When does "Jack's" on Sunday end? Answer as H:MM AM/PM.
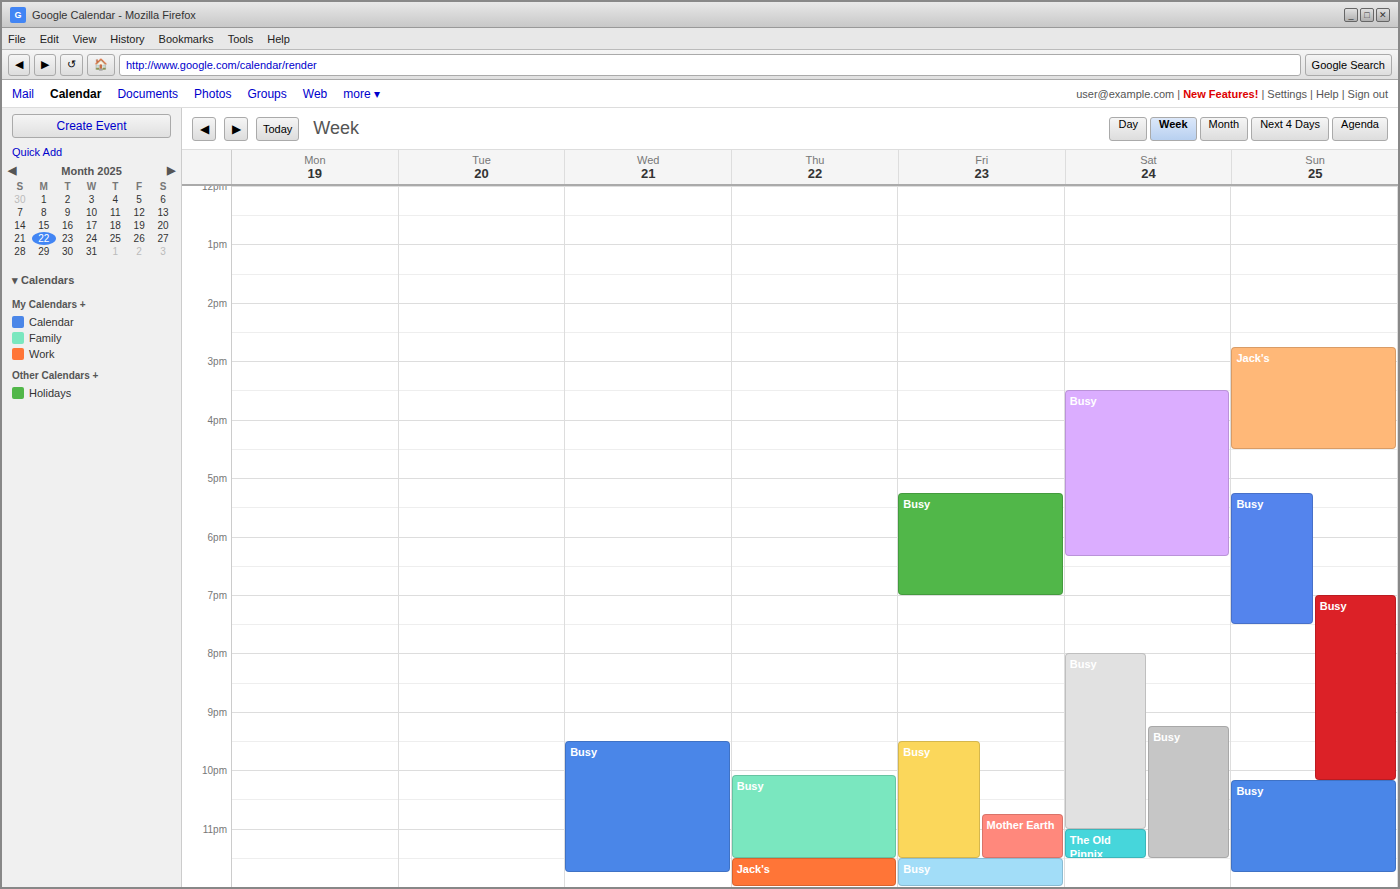
4:30 PM